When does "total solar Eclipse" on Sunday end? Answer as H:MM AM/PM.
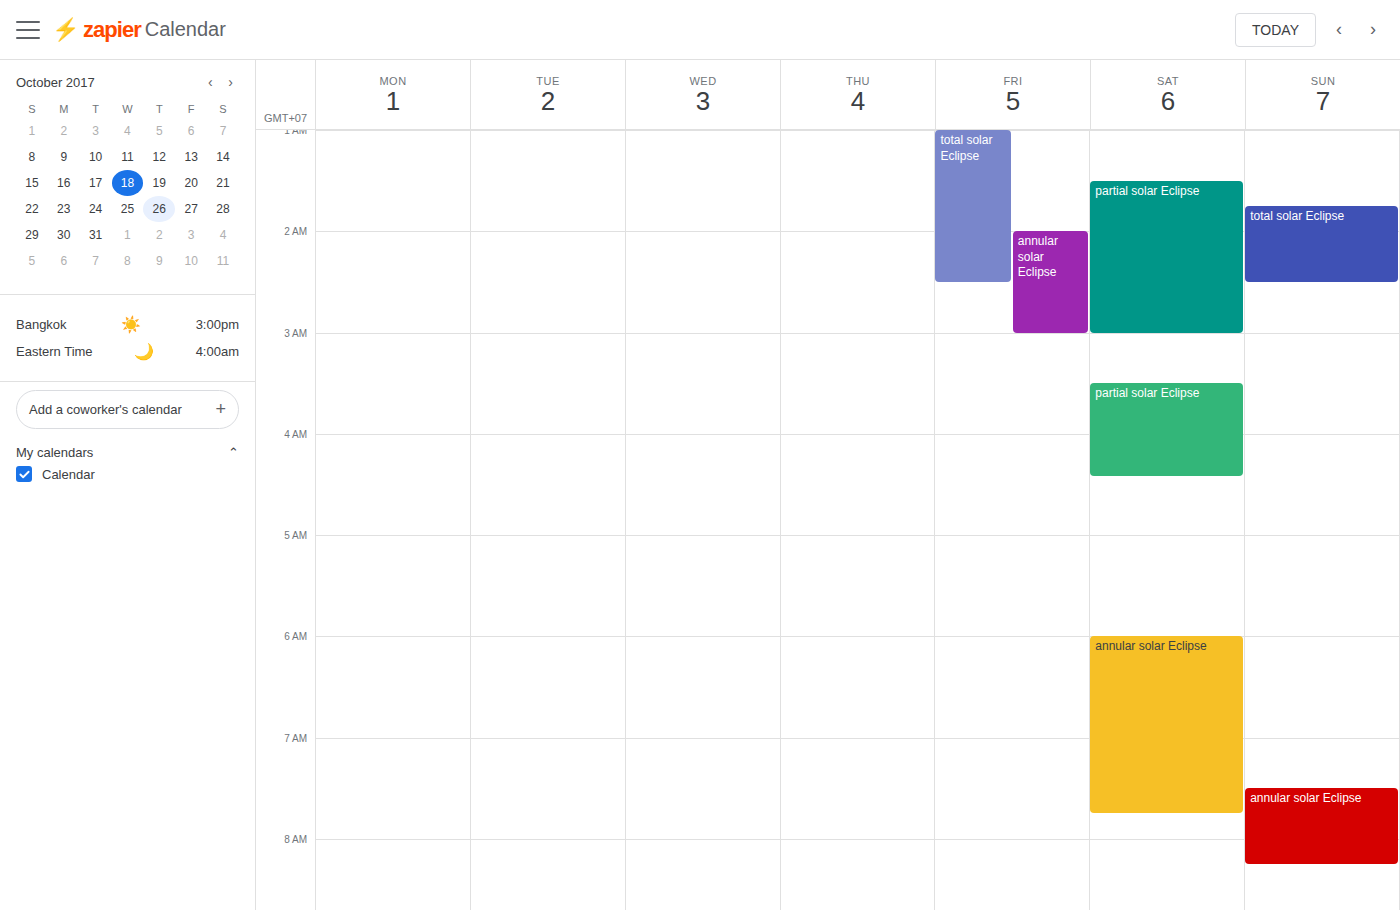
2:30 AM